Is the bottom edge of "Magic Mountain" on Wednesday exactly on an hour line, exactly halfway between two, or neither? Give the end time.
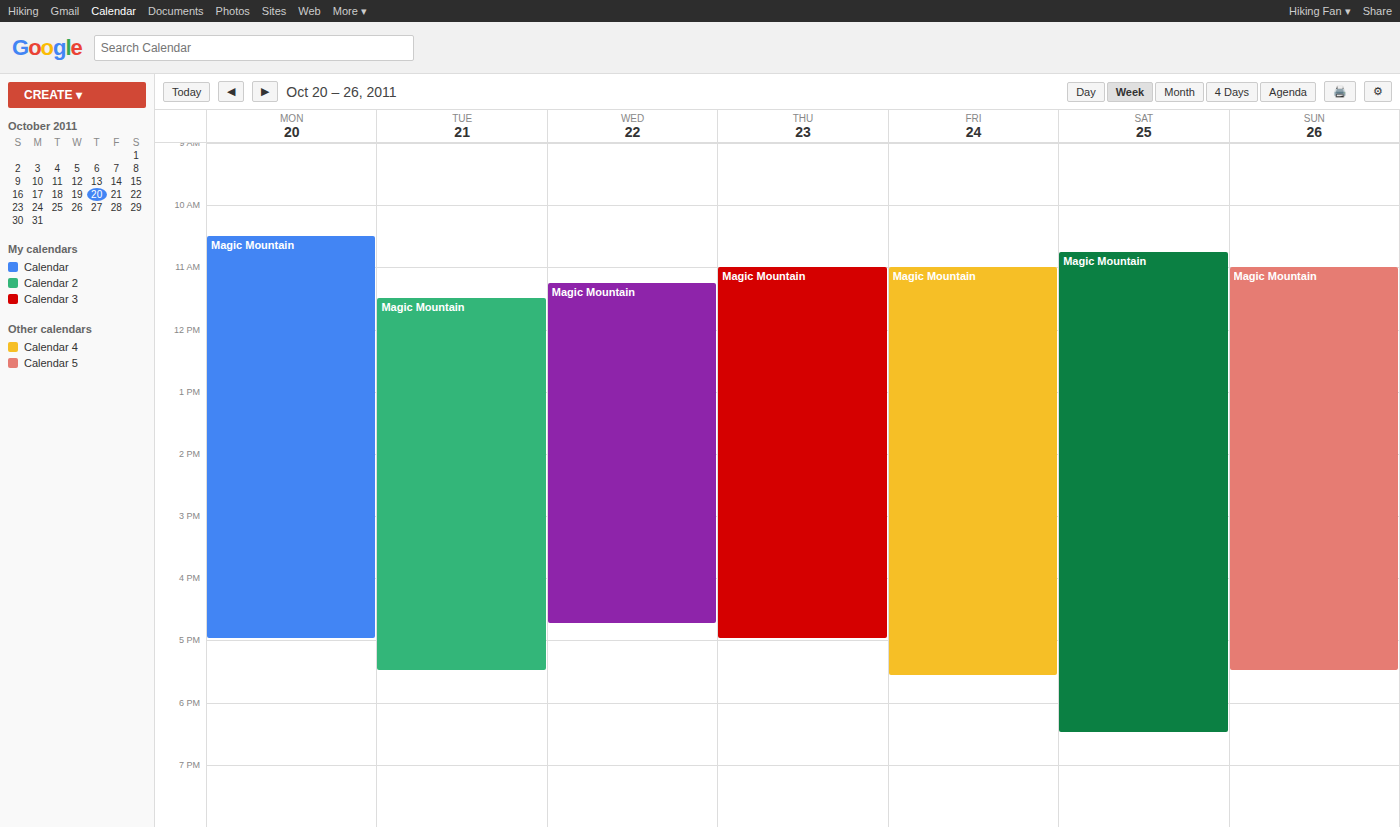
4:45 PM -- neither: three quarters of the way from the 4 PM line to the 5 PM line.